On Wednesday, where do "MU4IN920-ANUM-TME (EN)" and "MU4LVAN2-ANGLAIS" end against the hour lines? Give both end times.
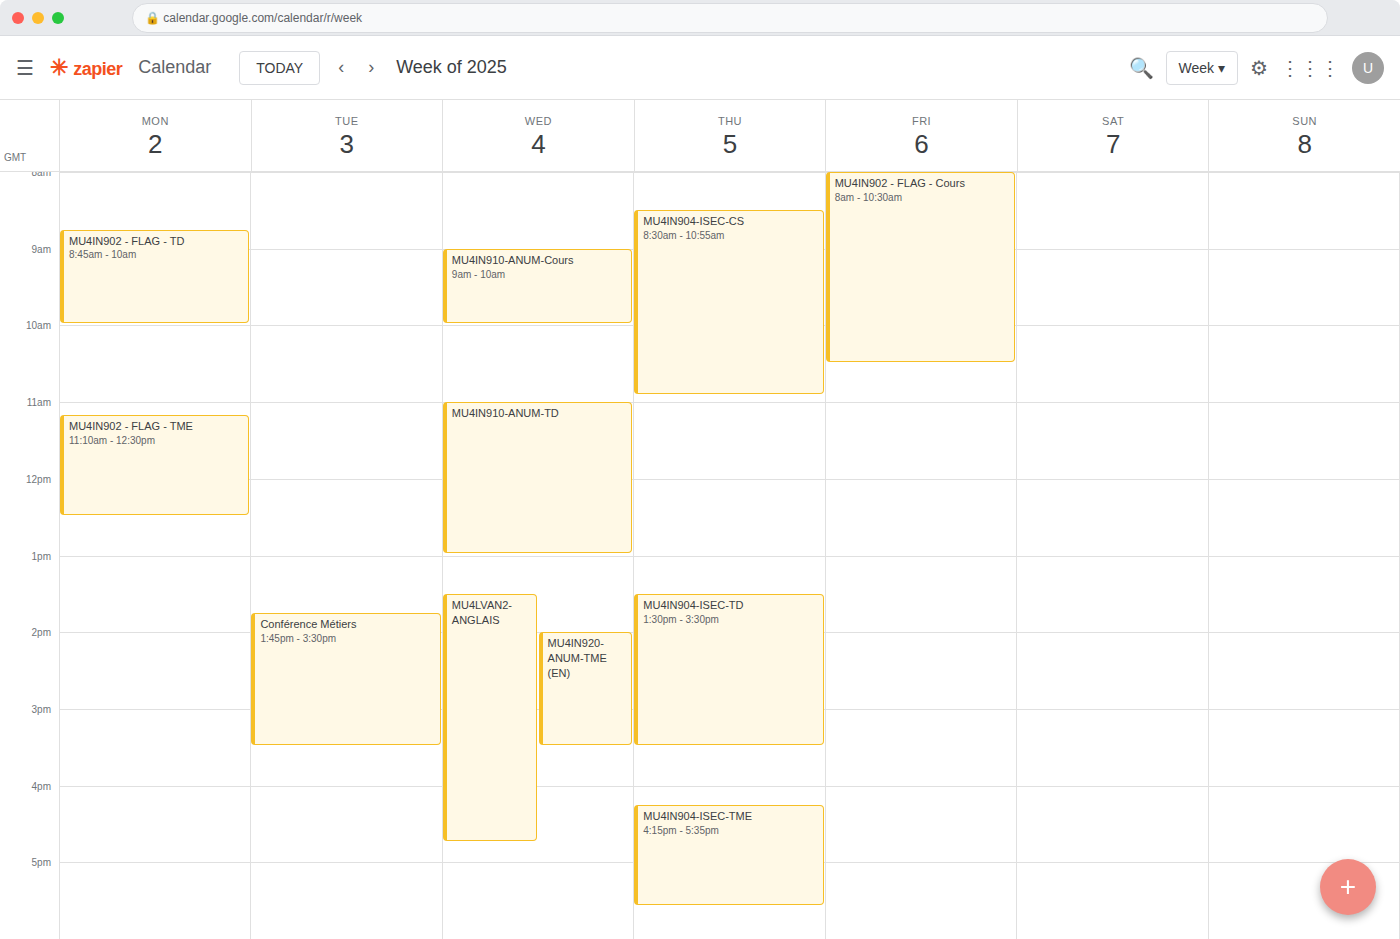
"MU4IN920-ANUM-TME (EN)": 3:30 PM, halfway between the 3 PM and 4 PM lines. "MU4LVAN2-ANGLAIS": 4:45 PM, neither: three quarters of the way from the 4 PM line to the 5 PM line.